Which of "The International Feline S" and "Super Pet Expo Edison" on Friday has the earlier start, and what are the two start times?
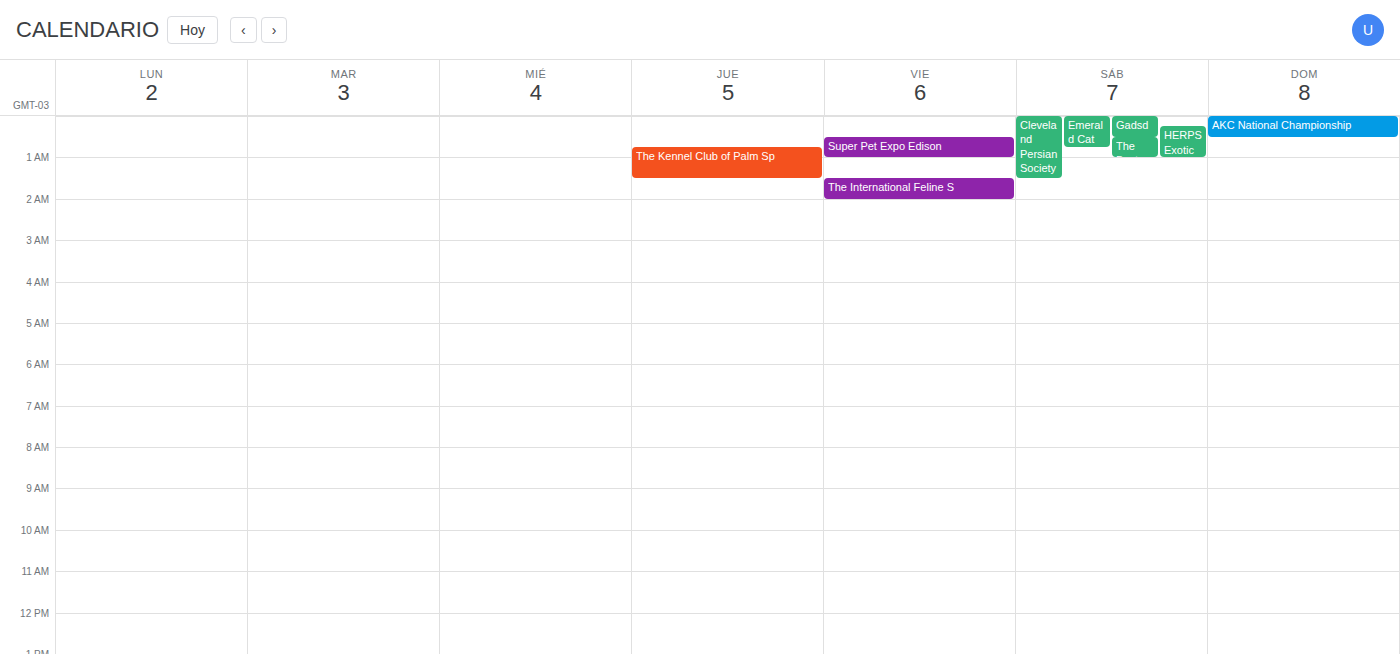
"Super Pet Expo Edison" 12:30 AM; "The International Feline S" 1:30 AM.